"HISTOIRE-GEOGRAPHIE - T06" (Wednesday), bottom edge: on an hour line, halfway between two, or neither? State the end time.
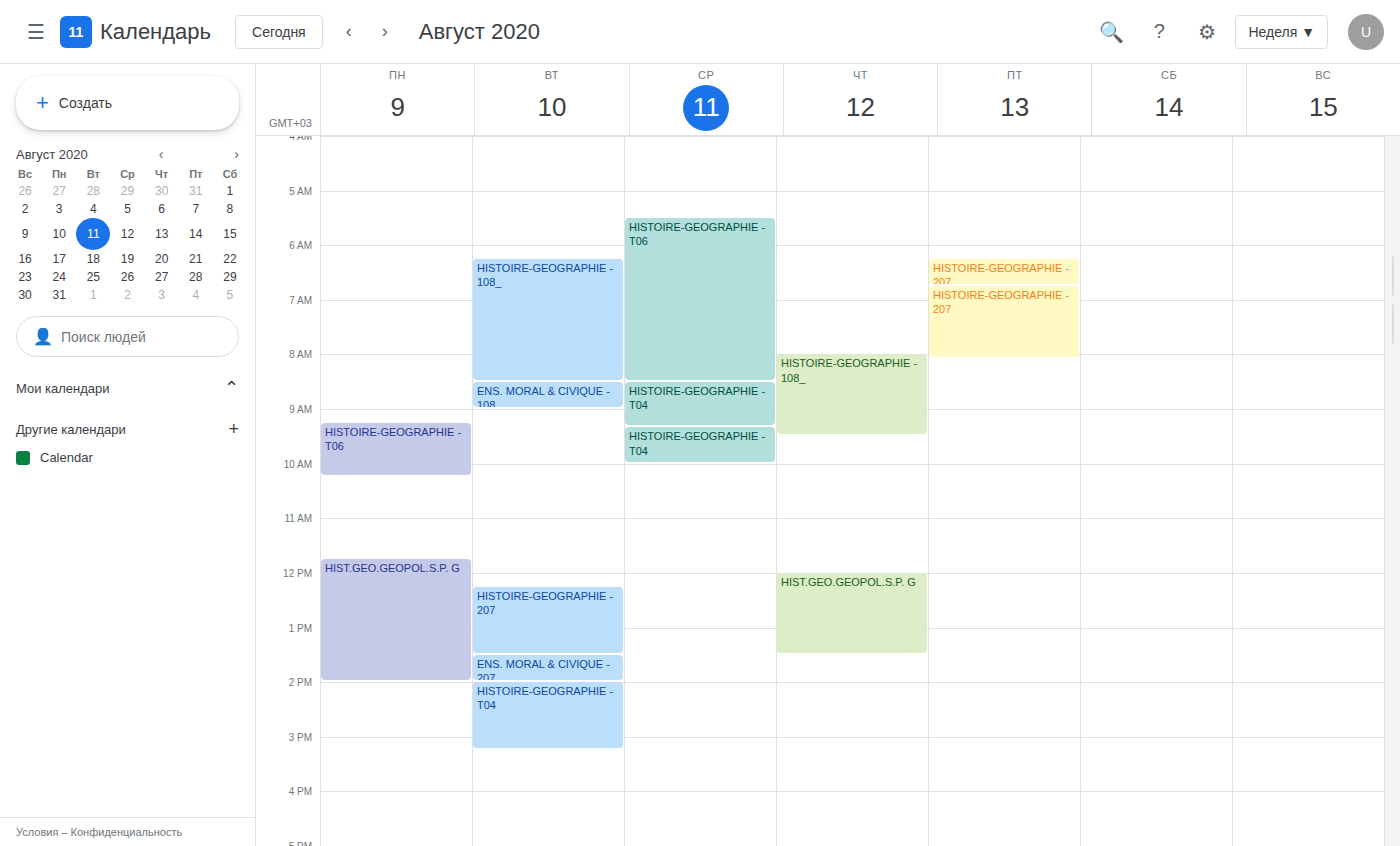
8:30 AM -- halfway between the 8 AM and 9 AM lines.